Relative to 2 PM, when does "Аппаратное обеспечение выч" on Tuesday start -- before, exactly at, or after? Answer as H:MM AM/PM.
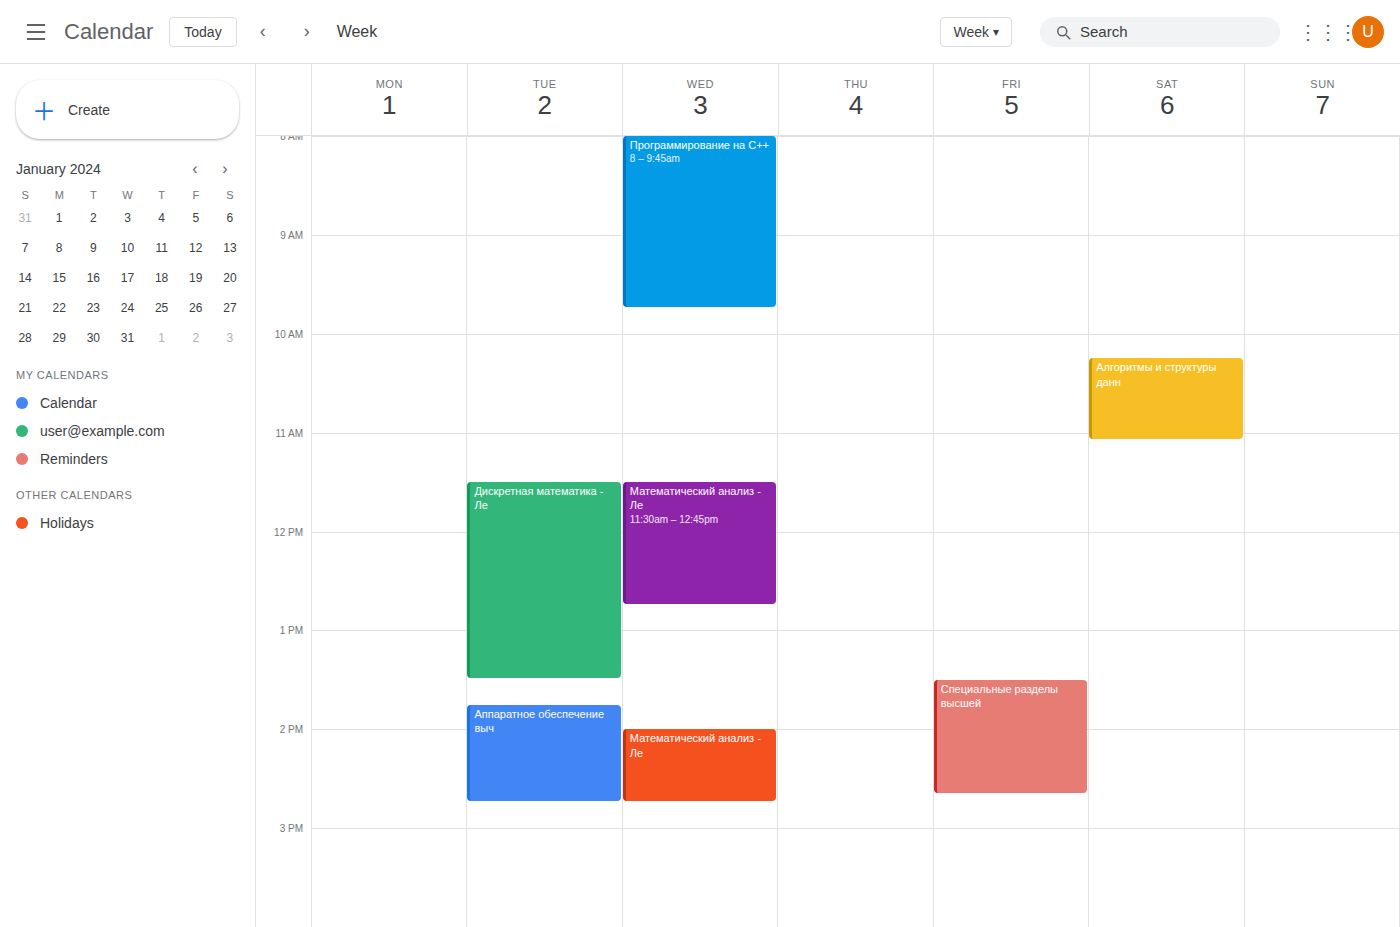
1:45 PM -- before 2 PM, 15 minutes above the 2 PM line.